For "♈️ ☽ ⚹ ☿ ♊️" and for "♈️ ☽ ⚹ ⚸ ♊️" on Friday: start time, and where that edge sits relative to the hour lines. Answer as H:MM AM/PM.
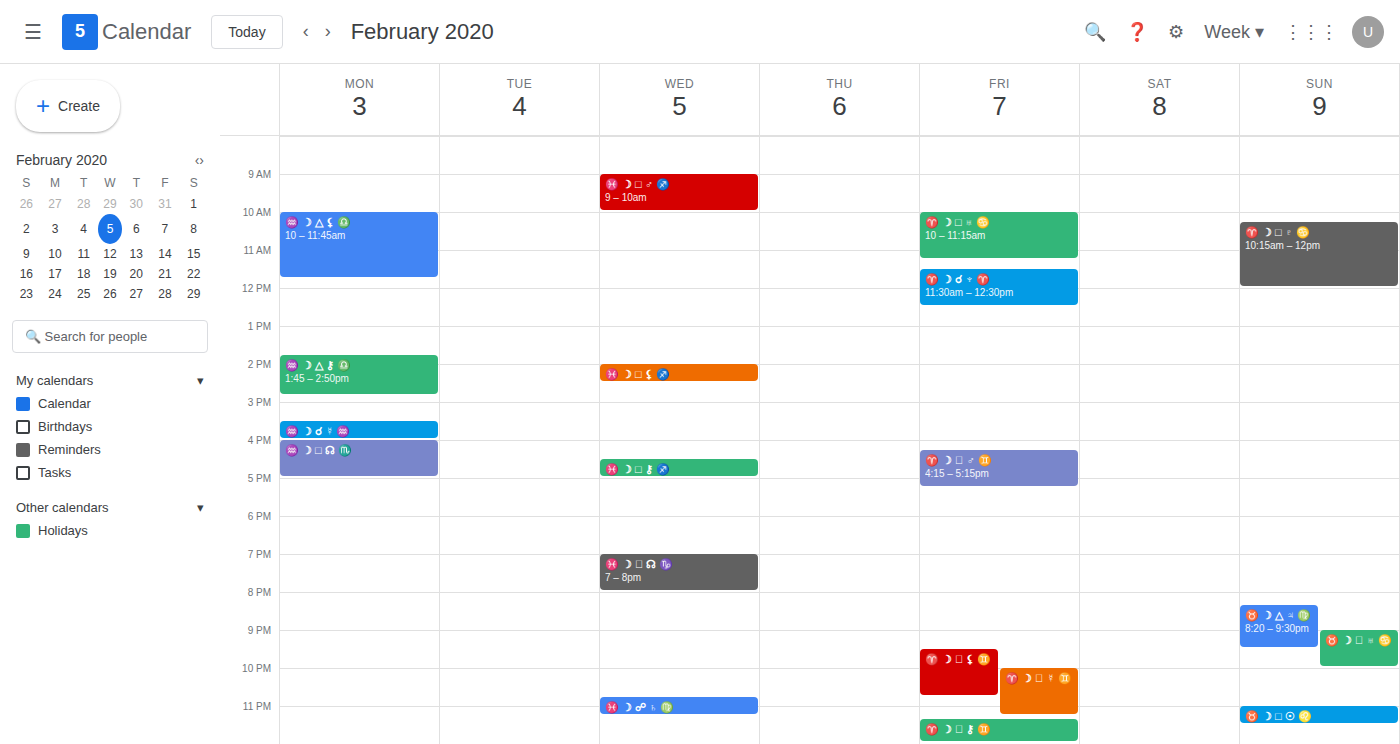
"♈️ ☽ ⚹ ☿ ♊️": 10:00 PM, exactly on the 10 PM line. "♈️ ☽ ⚹ ⚸ ♊️": 9:30 PM, halfway between the 9 PM and 10 PM lines.